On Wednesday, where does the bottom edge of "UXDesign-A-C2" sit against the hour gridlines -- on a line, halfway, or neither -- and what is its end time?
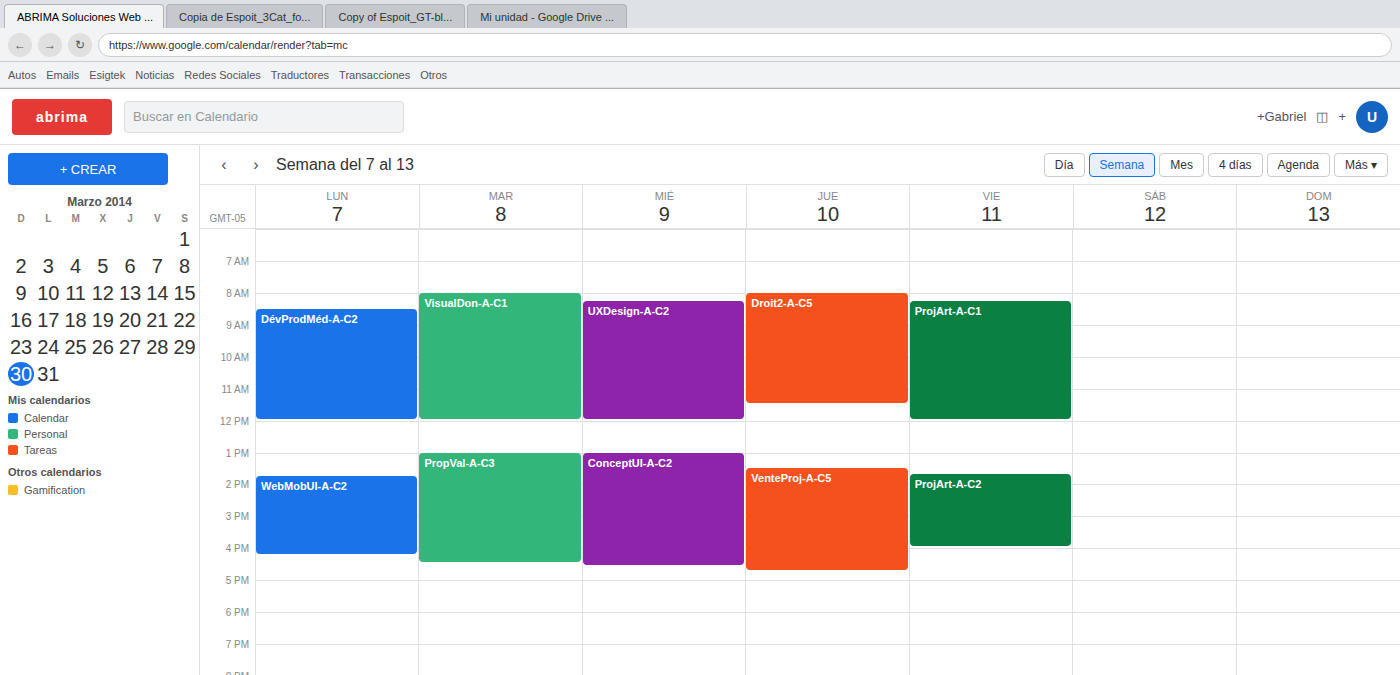
12:00 PM -- exactly on the 12 PM line.